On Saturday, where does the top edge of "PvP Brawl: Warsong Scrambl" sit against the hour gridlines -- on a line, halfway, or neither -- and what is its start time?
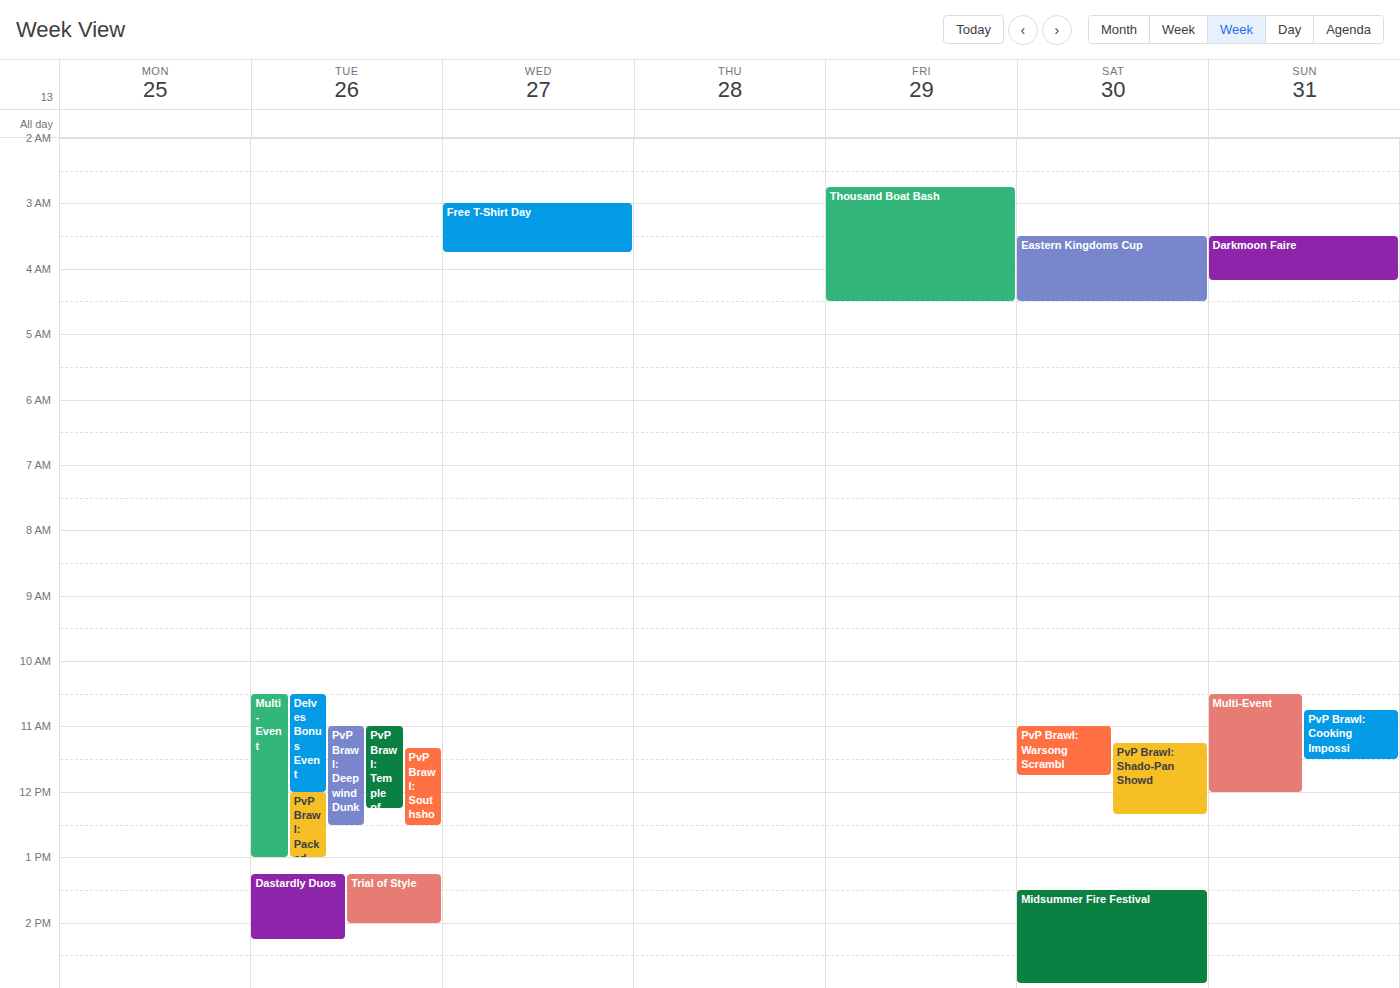
11:00 AM -- exactly on the 11 AM line.